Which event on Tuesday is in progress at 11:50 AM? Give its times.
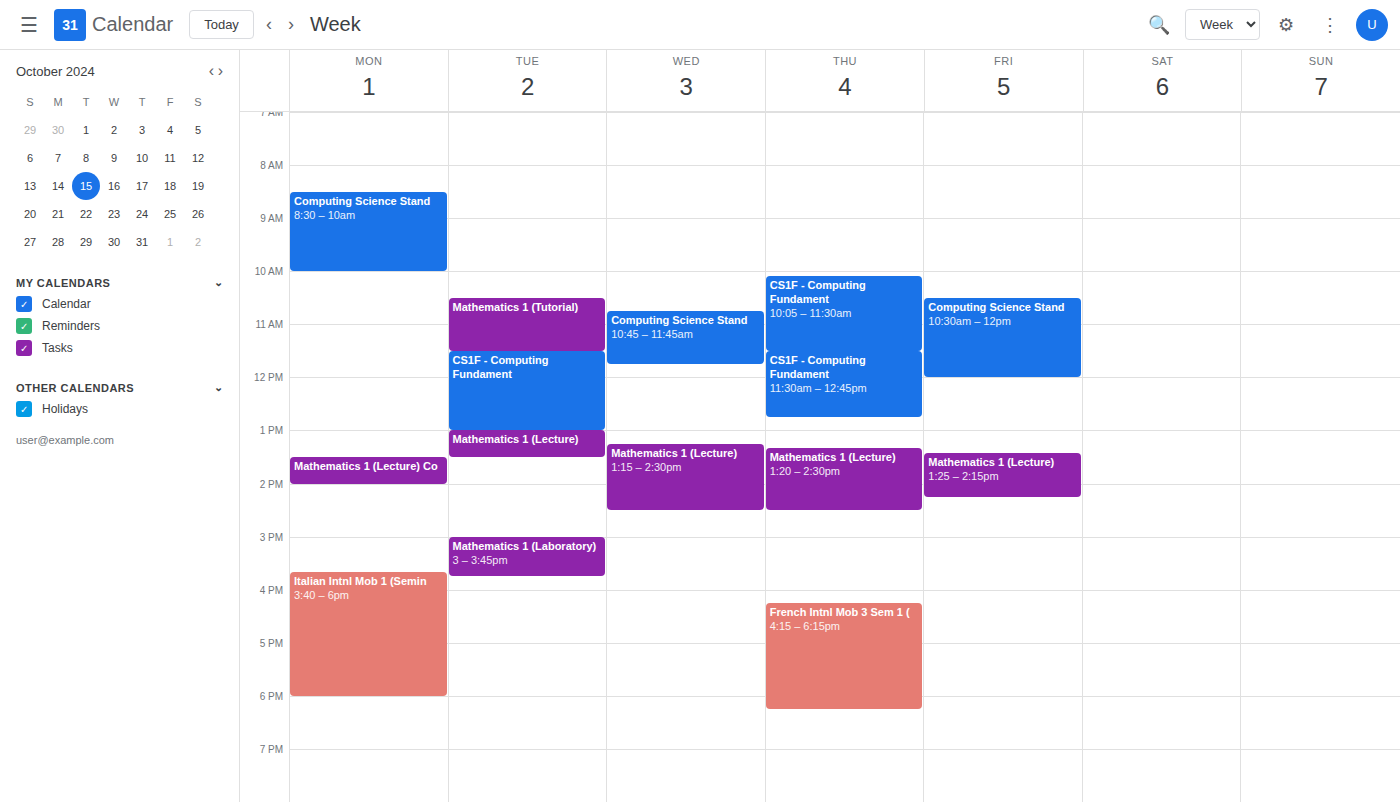
"CS1F - Computing Fundament", 11:30 AM to 1:00 PM